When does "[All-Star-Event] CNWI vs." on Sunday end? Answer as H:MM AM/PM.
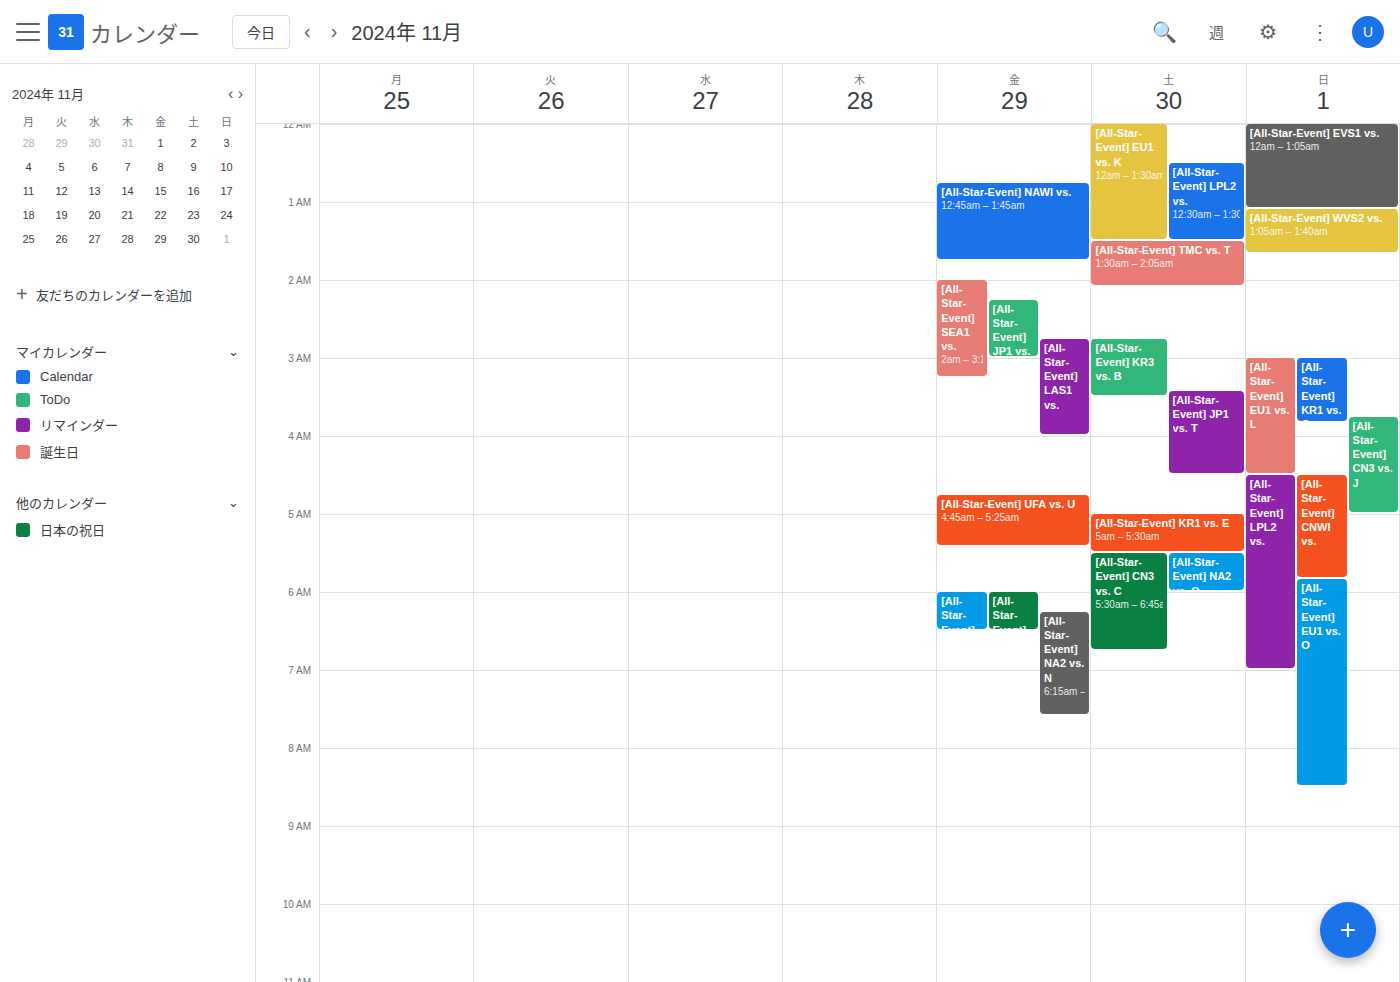
5:50 AM